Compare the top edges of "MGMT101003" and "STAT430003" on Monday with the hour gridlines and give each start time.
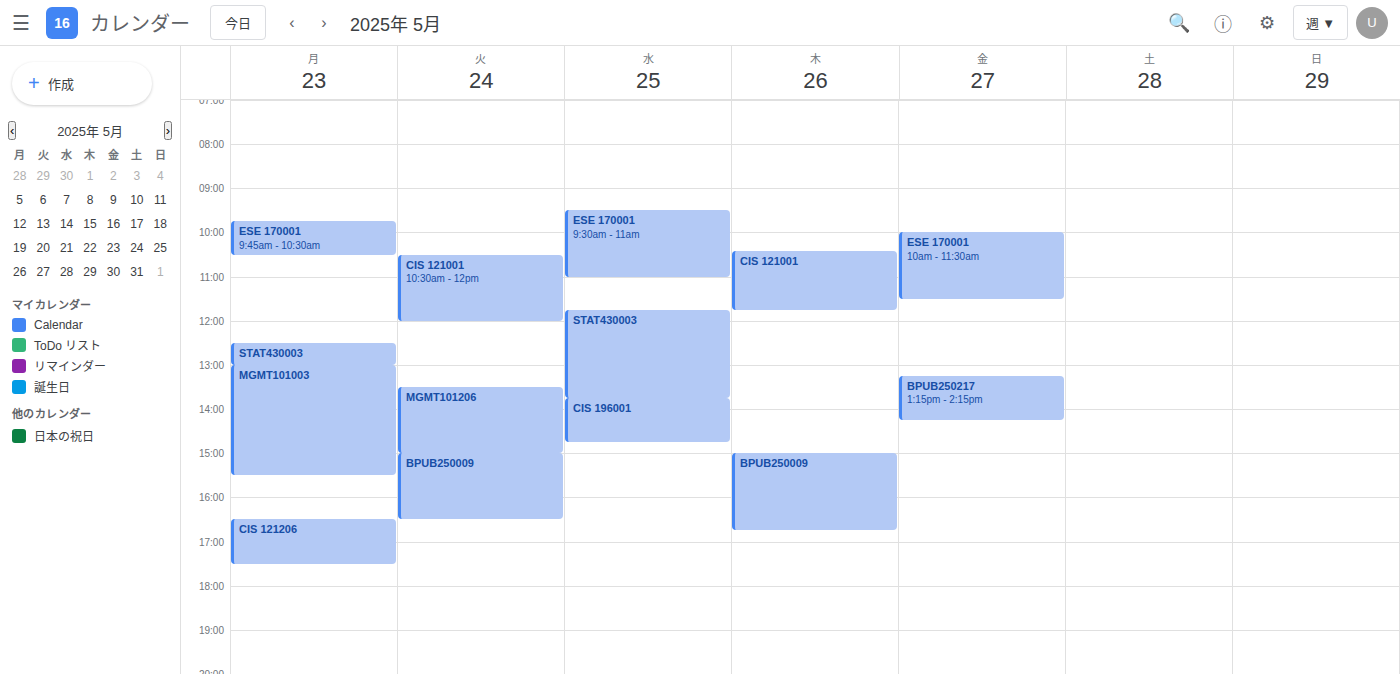
"MGMT101003": 1:00 PM, exactly on the 1 PM line. "STAT430003": 12:30 PM, halfway between the 12 PM and 1 PM lines.